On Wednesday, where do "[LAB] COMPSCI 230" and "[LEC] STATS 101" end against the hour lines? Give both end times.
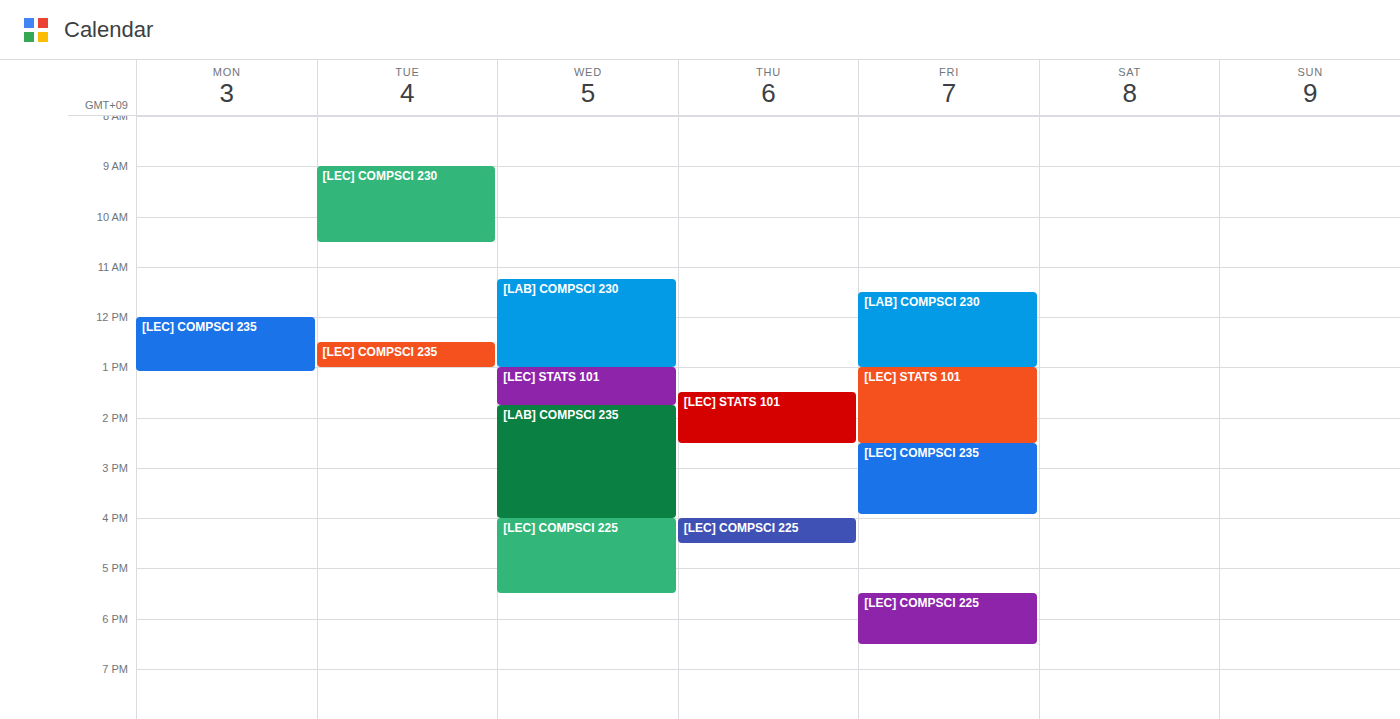
"[LAB] COMPSCI 230": 1:00 PM, exactly on the 1 PM line. "[LEC] STATS 101": 1:45 PM, neither: three quarters of the way from the 1 PM line to the 2 PM line.